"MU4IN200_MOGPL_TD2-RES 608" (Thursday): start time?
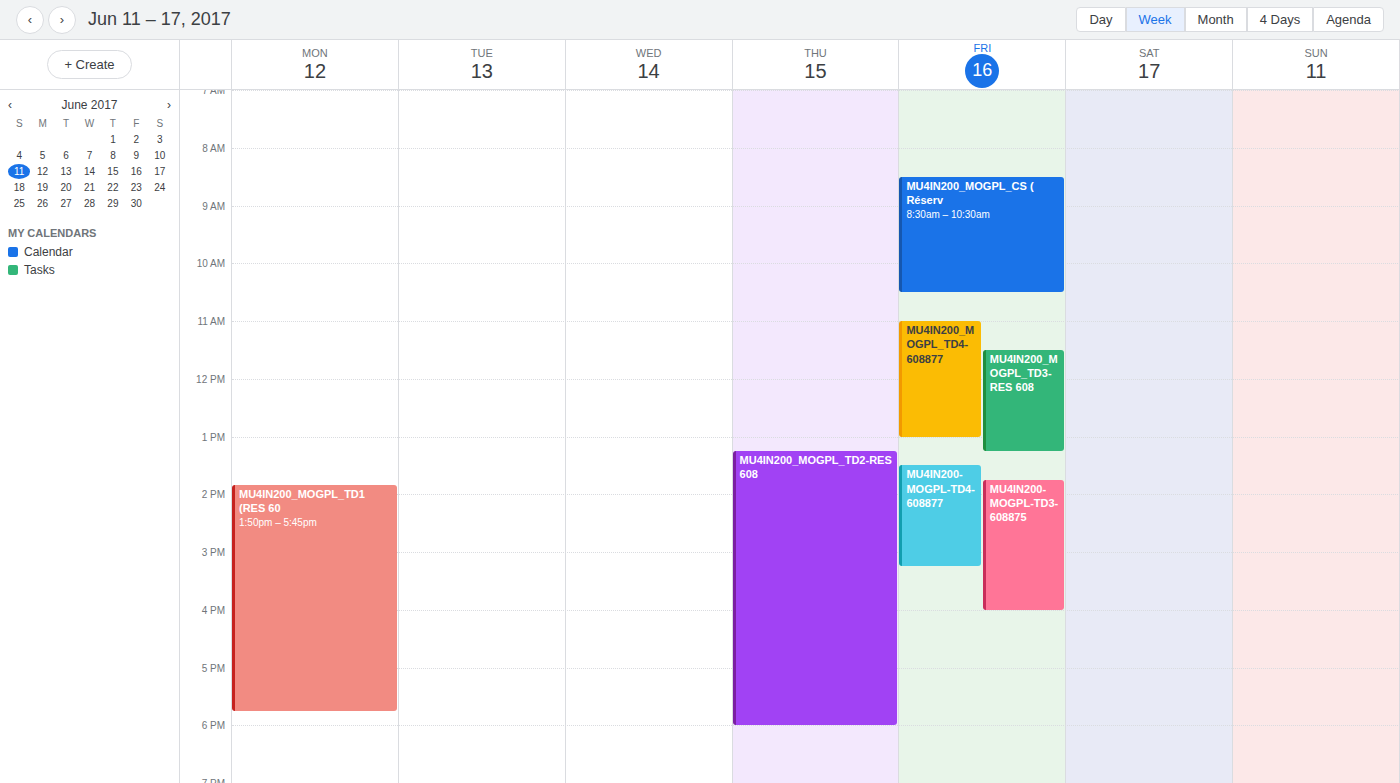
1:15 PM